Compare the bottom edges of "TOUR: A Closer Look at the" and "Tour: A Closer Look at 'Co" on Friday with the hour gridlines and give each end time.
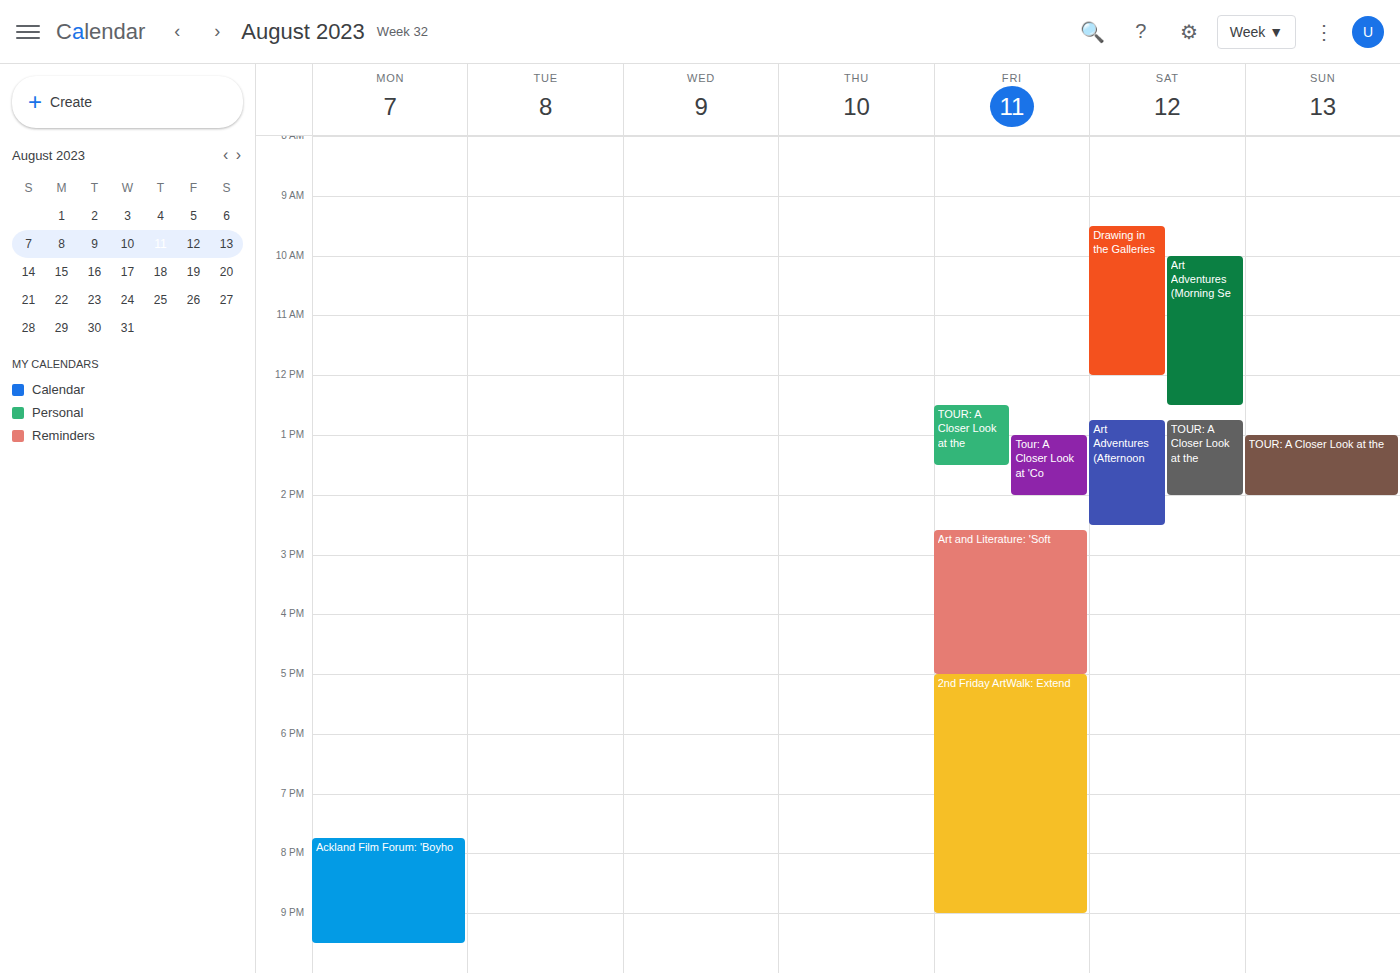
"TOUR: A Closer Look at the": 13:30, halfway between the 13:00 and 14:00 lines. "Tour: A Closer Look at 'Co": 14:00, exactly on the 14:00 line.